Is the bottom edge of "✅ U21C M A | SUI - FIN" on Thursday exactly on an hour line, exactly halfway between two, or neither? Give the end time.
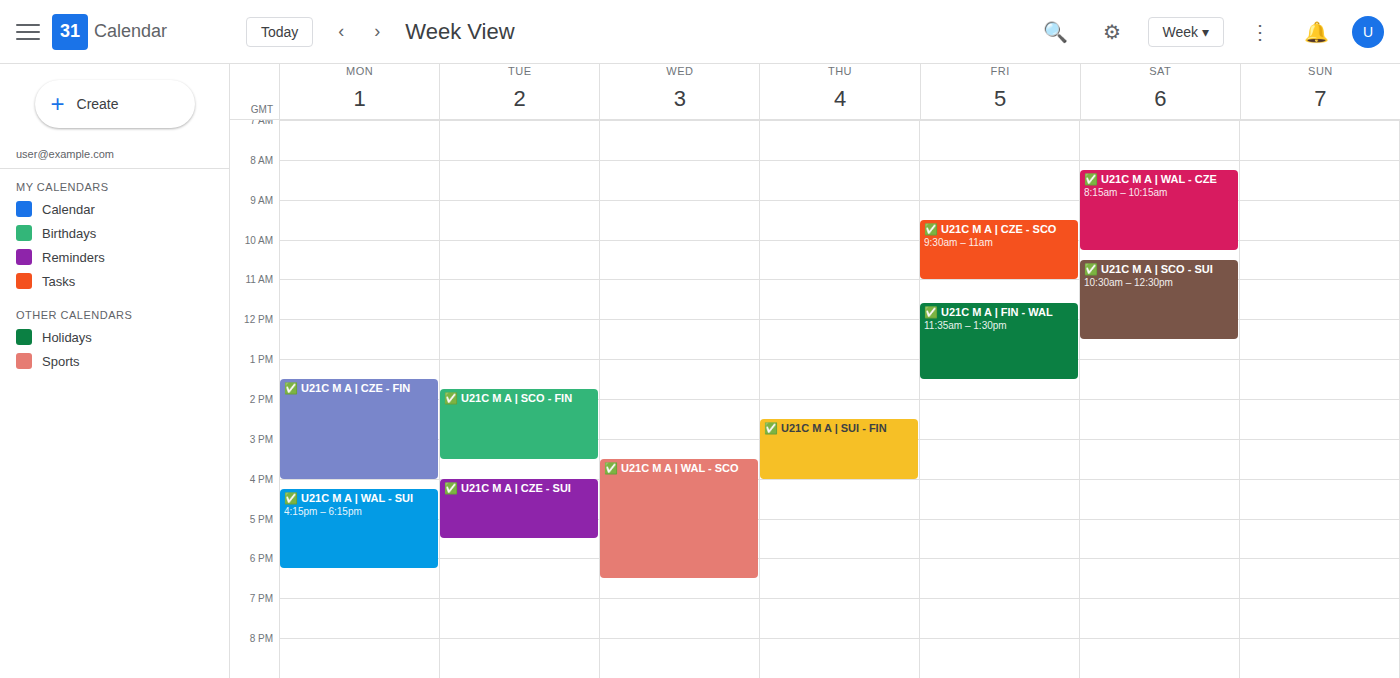
16:00 -- exactly on the 16:00 line.